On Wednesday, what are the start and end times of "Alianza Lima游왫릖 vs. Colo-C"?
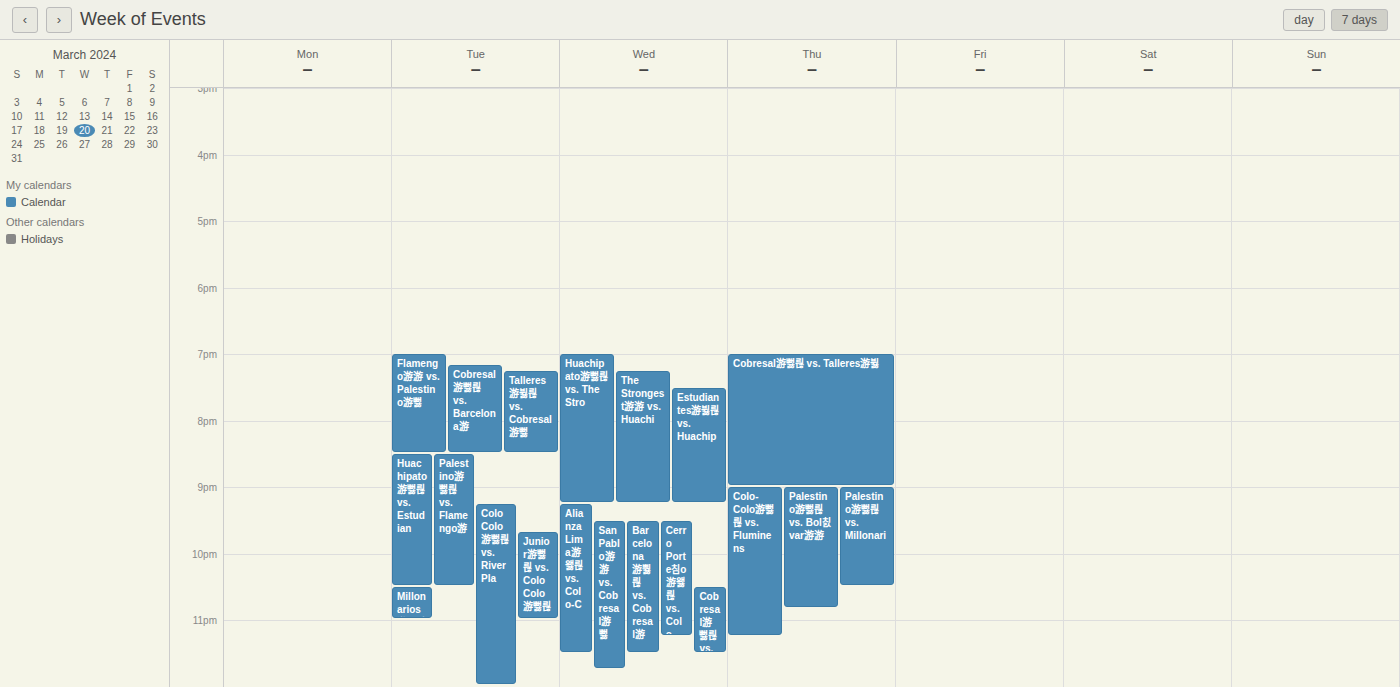
9:15 PM to 11:30 PM